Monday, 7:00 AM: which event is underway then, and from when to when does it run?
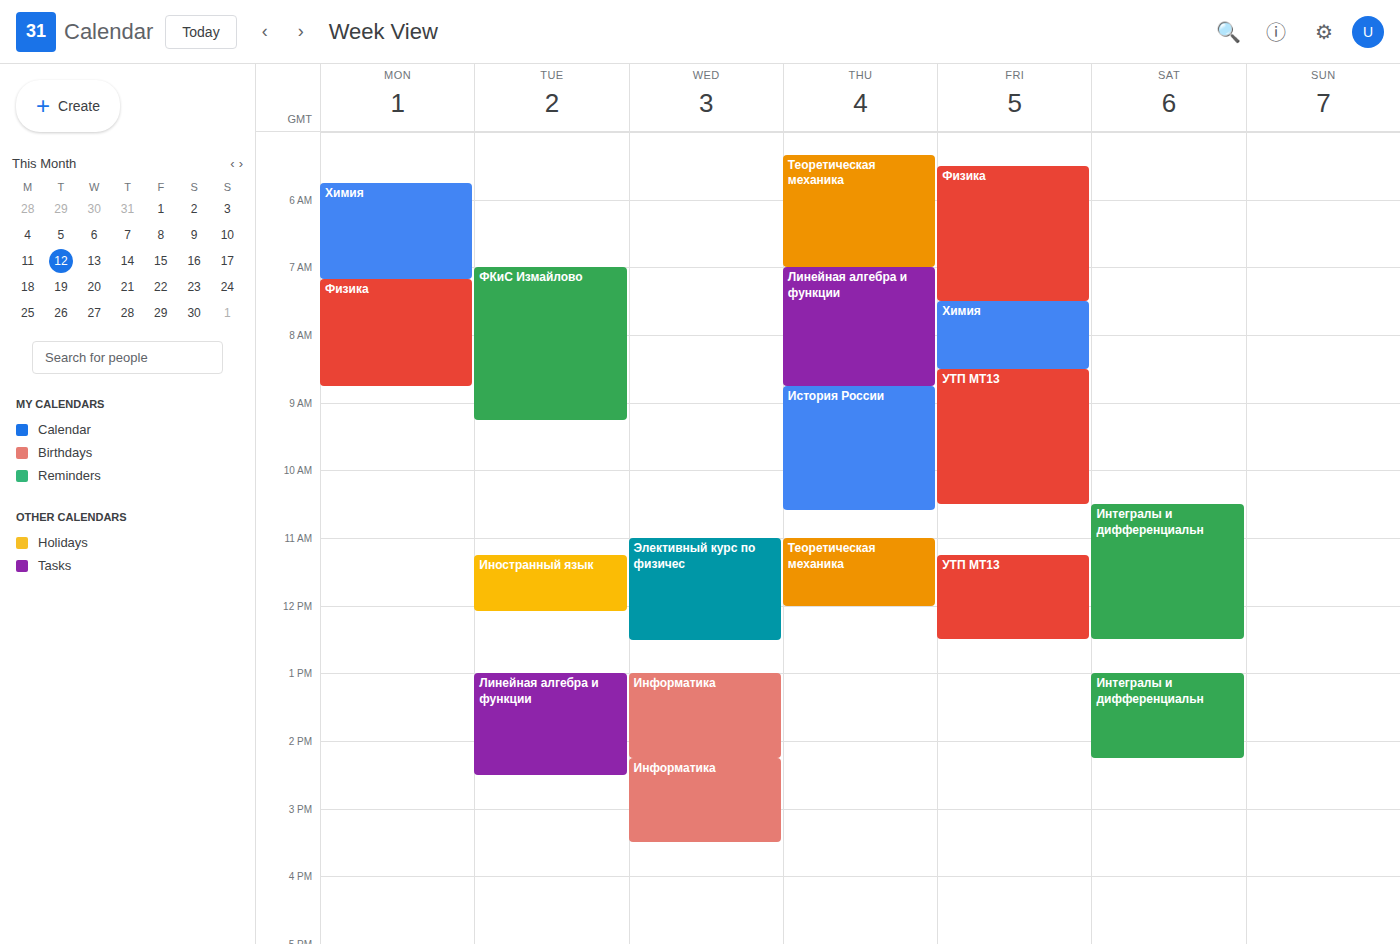
"Химия", 5:45 AM to 7:10 AM